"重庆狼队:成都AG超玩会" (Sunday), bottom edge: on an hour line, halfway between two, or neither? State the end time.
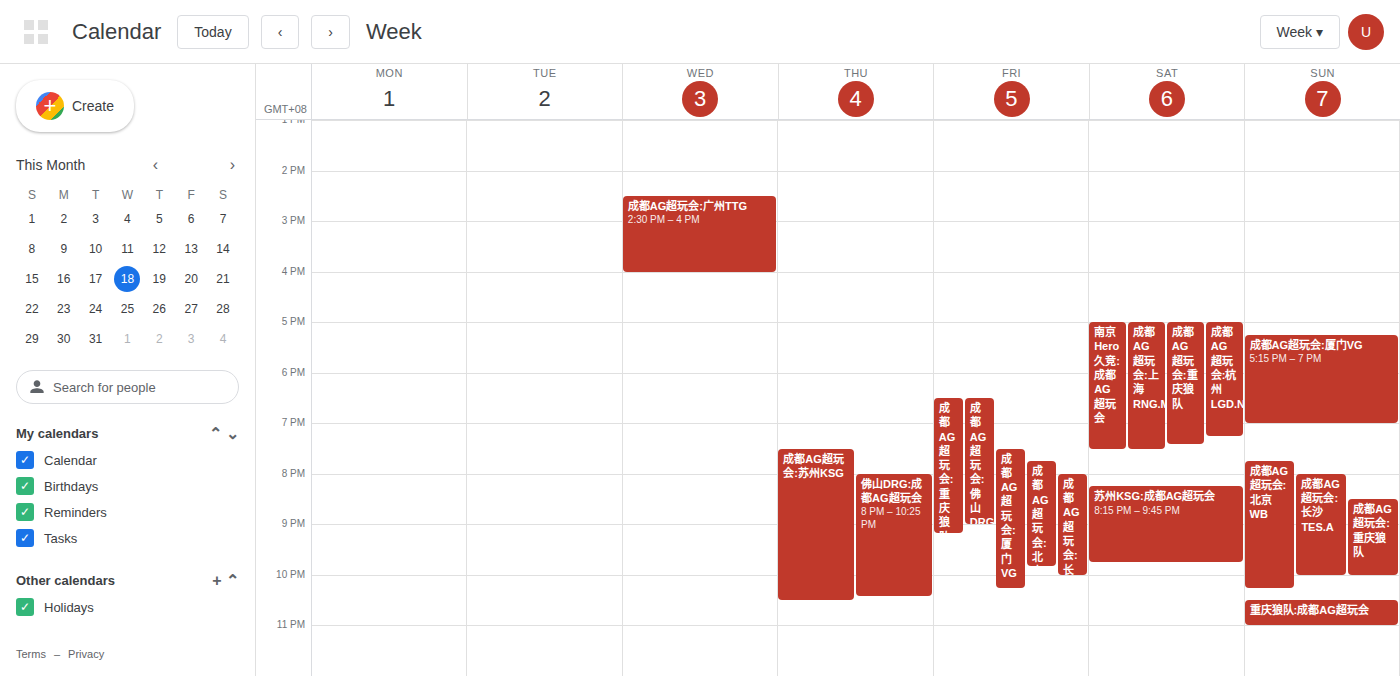
11:00 PM -- exactly on the 11 PM line.